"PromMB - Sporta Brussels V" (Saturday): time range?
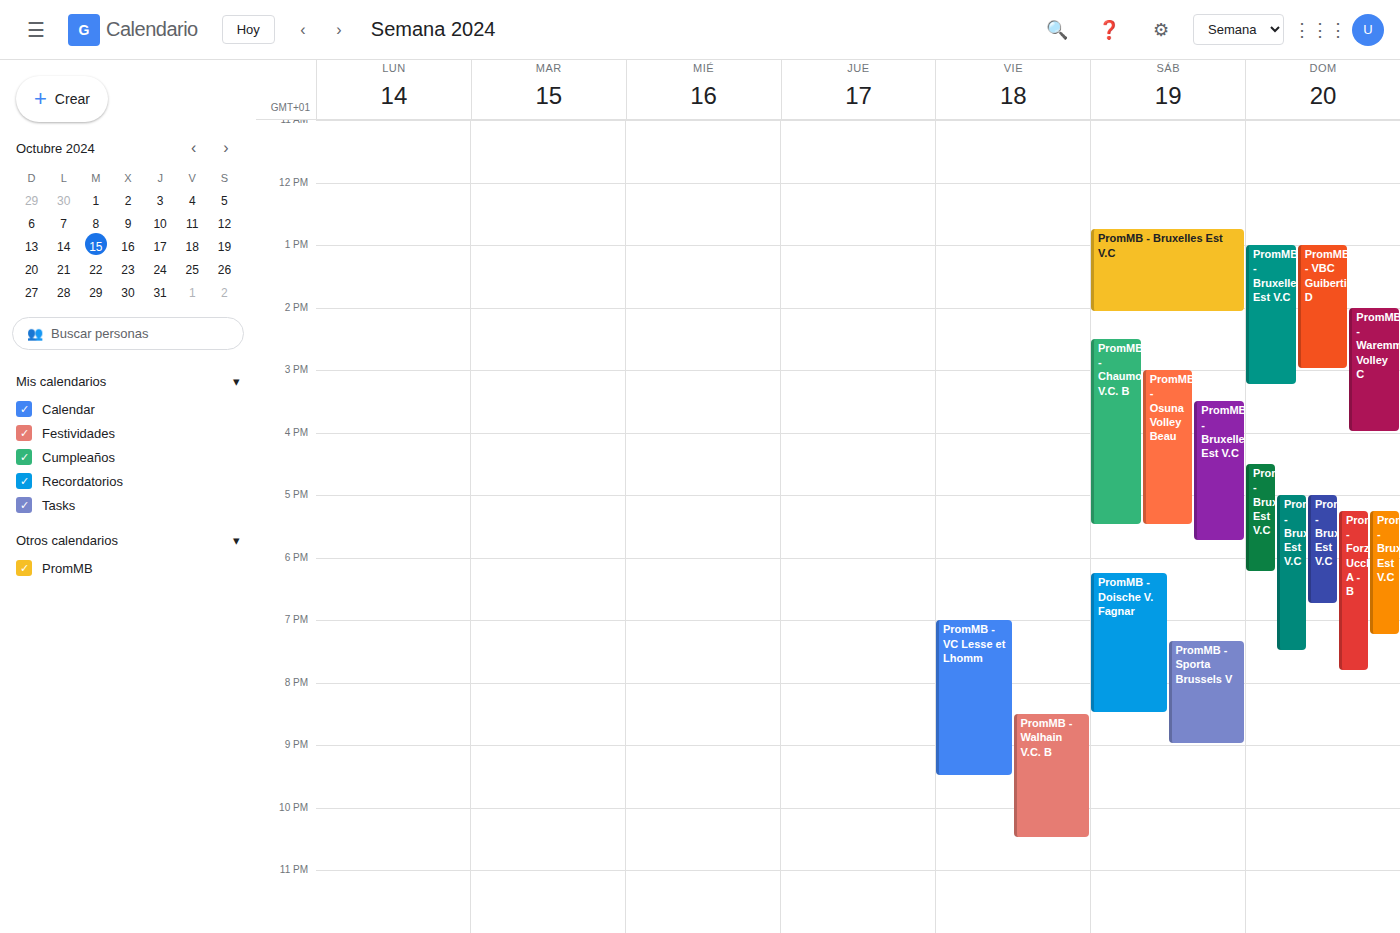
7:20 PM to 9:00 PM